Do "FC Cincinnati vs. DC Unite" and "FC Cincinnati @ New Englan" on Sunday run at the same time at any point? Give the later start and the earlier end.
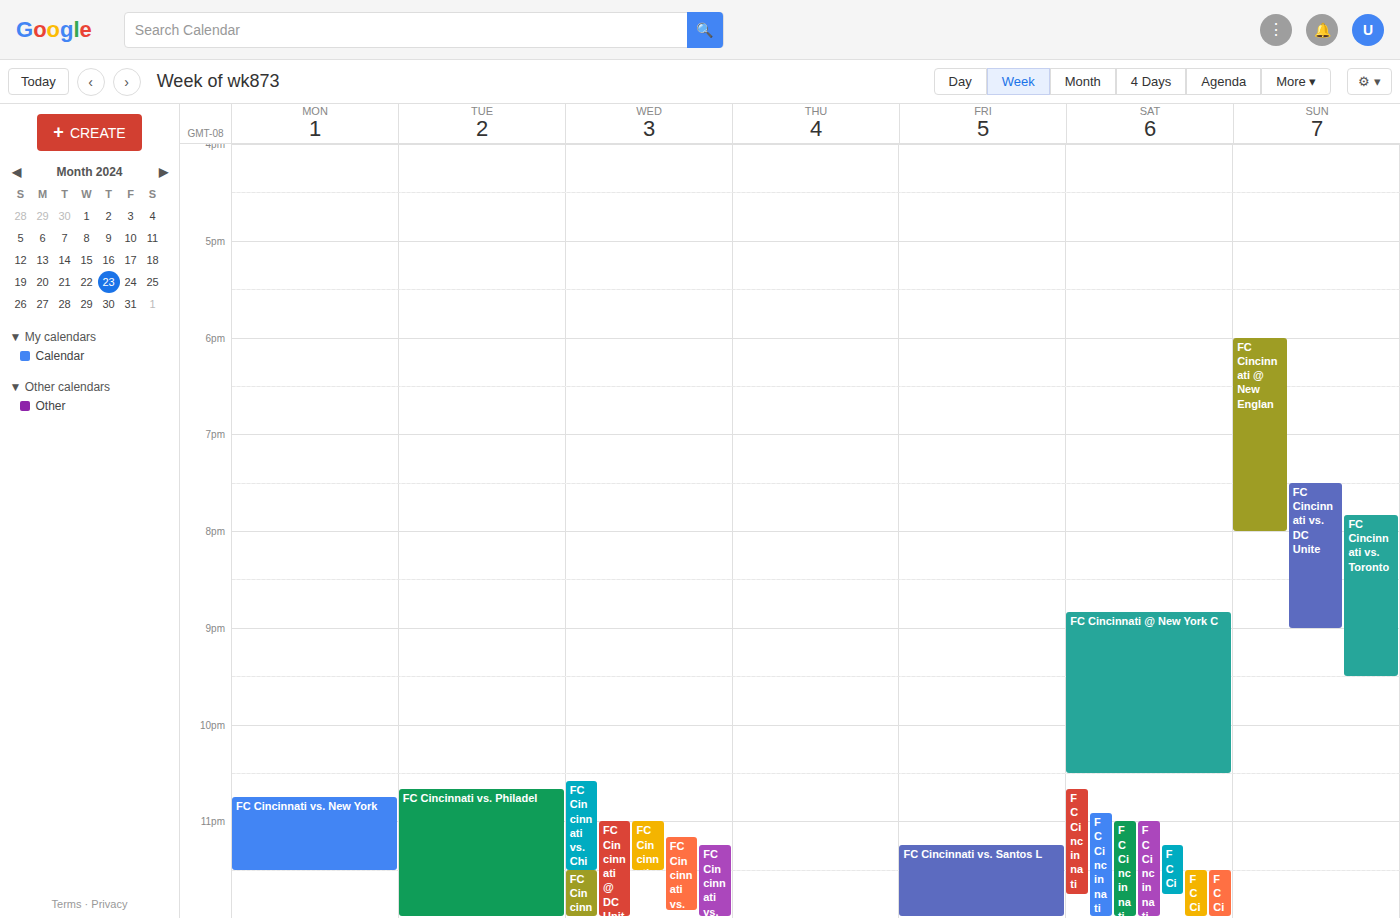
"FC Cincinnati vs. DC Unite" starts at 7:30 PM, before "FC Cincinnati @ New Englan" ends at 8:00 PM -- they overlap.